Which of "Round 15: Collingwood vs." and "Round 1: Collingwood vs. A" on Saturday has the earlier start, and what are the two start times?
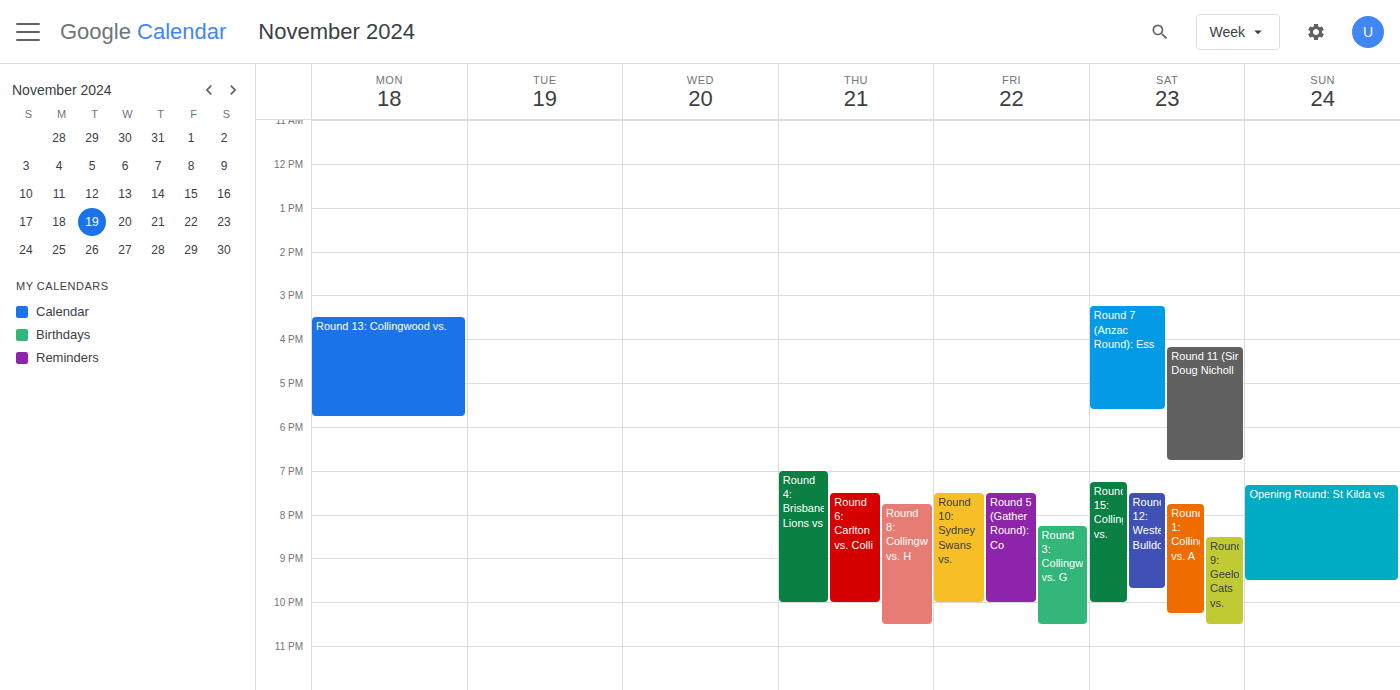
"Round 15: Collingwood vs." 19:15; "Round 1: Collingwood vs. A" 19:45.